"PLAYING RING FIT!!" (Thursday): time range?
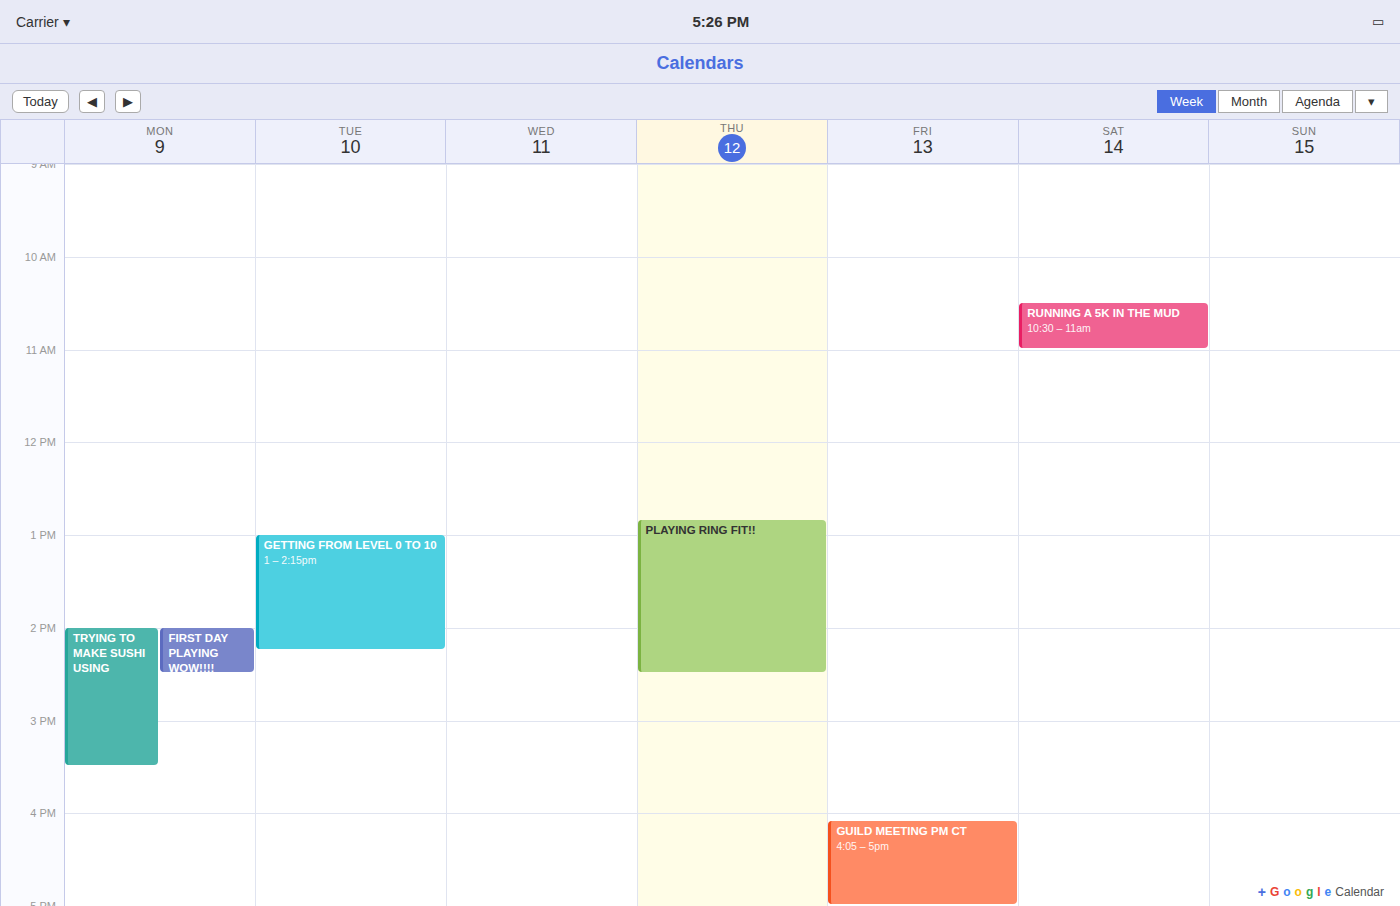
12:50 PM to 2:30 PM